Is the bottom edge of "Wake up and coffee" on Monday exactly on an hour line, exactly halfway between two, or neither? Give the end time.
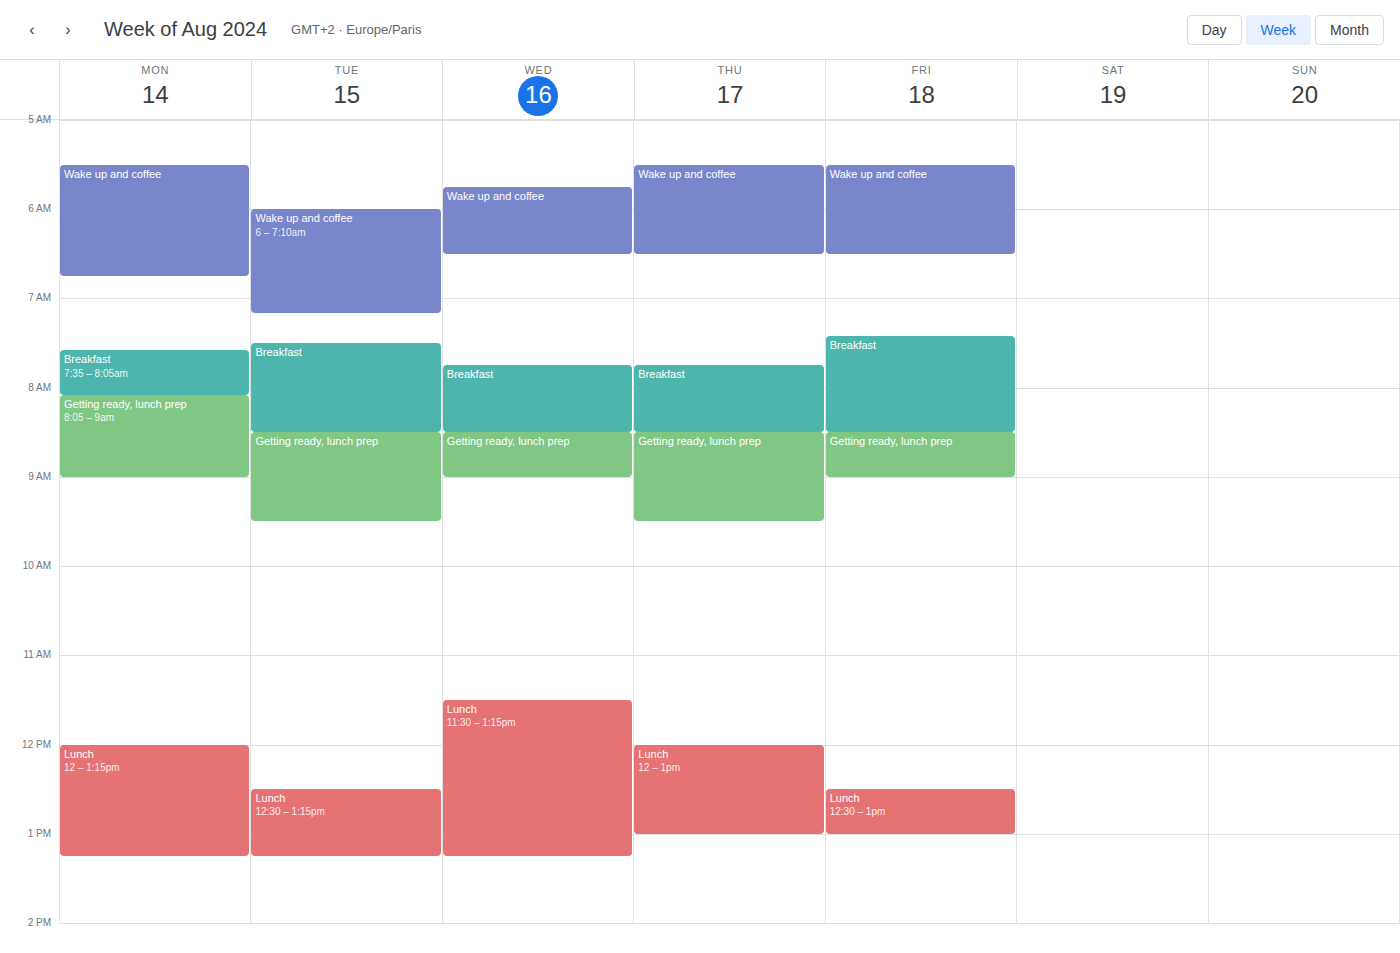
6:45 AM -- neither: three quarters of the way from the 6 AM line to the 7 AM line.